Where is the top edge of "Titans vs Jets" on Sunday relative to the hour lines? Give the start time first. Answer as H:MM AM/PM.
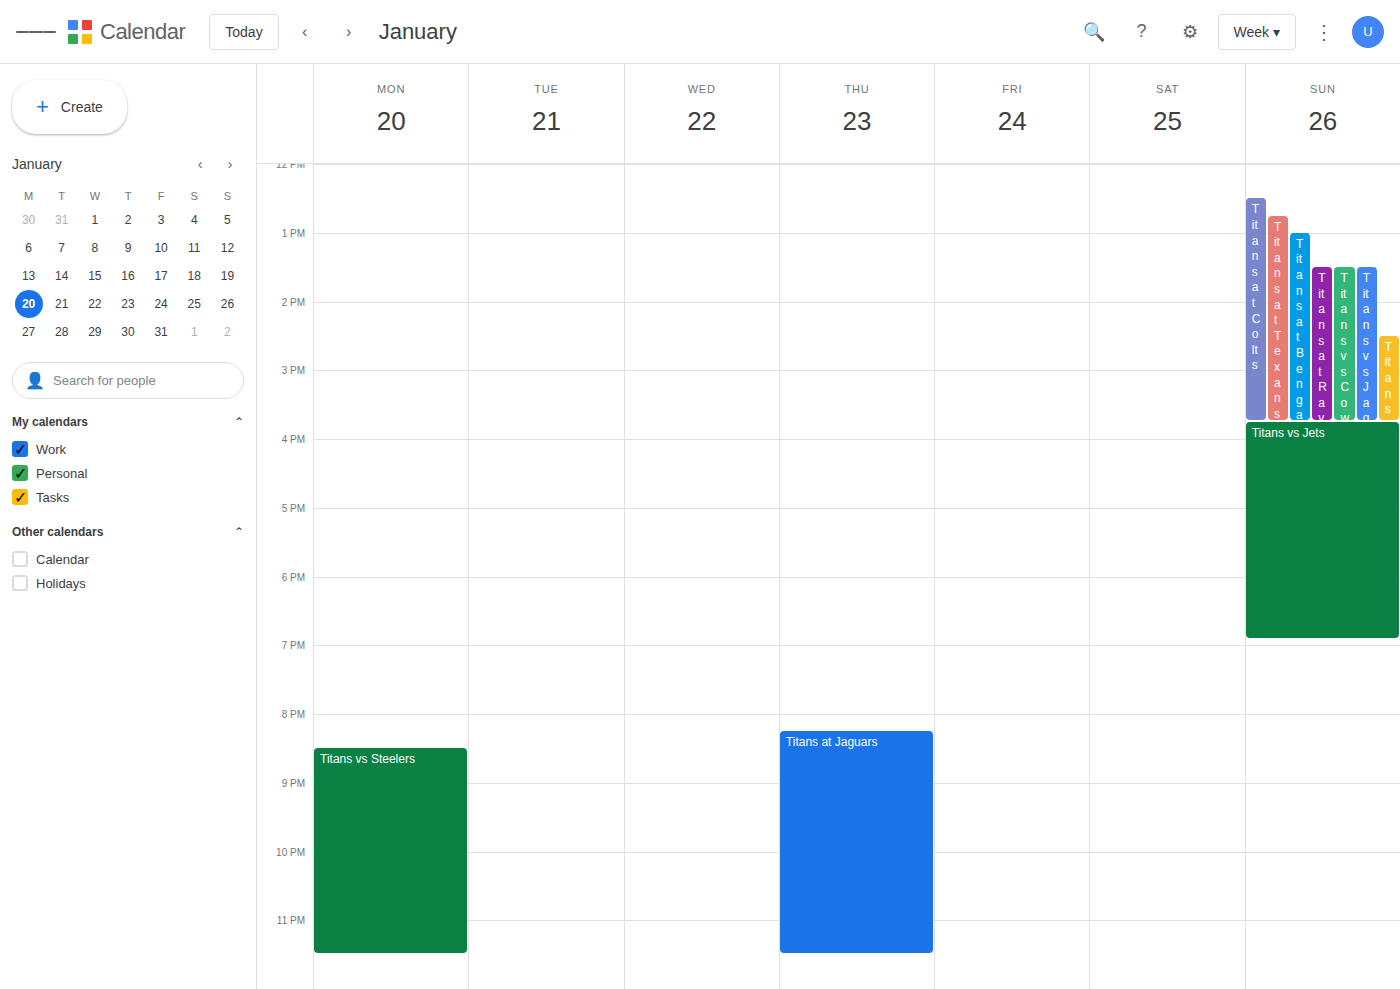
3:45 PM -- neither: three quarters of the way from the 3 PM line to the 4 PM line.